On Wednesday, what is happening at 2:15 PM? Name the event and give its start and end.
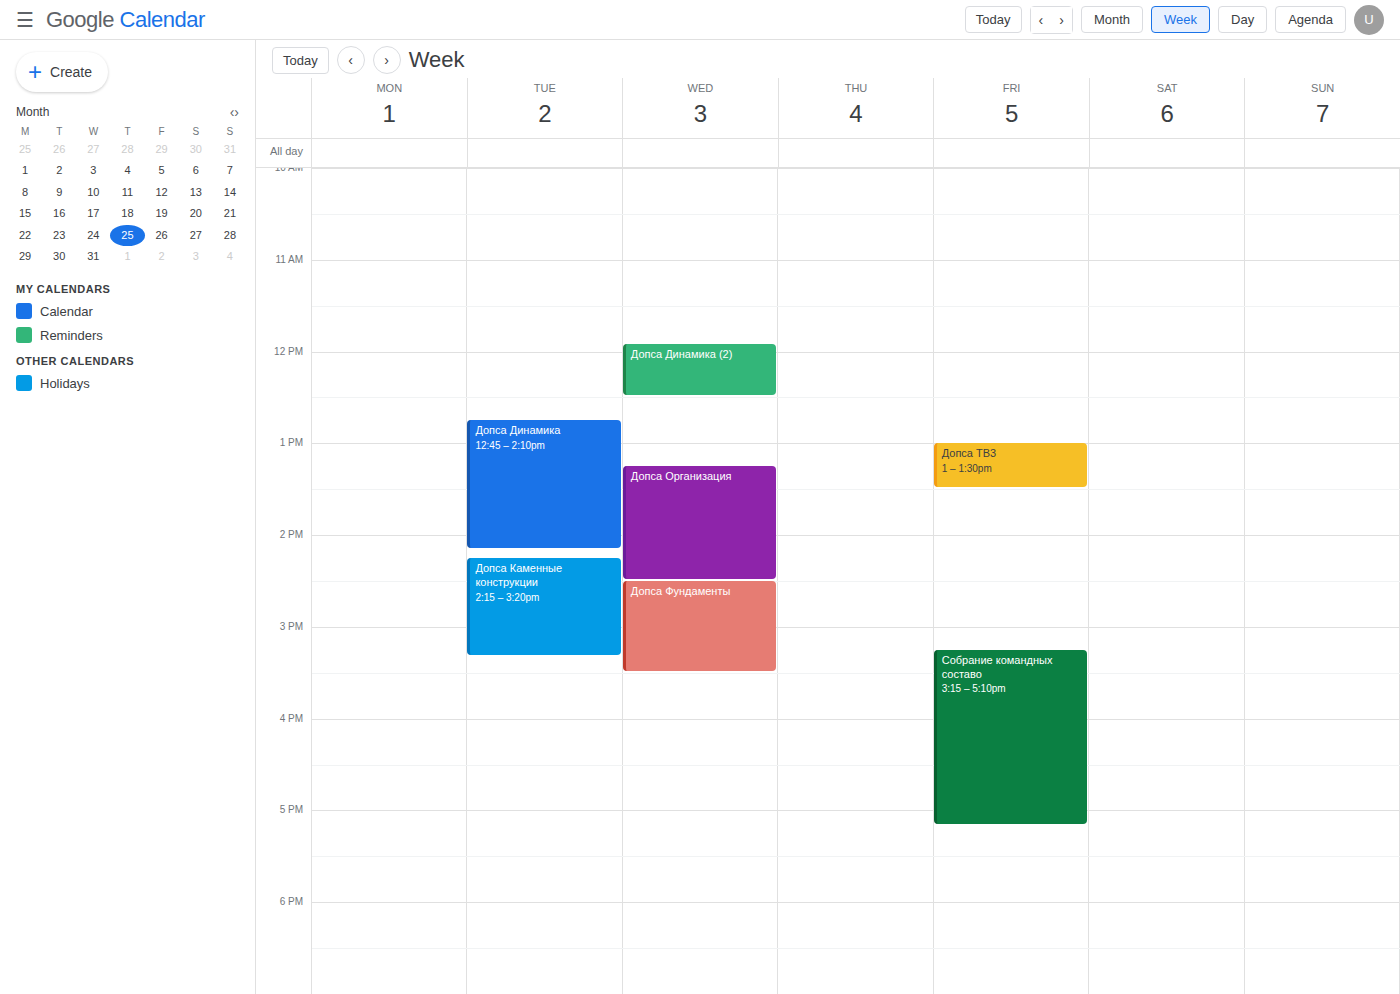
"Допса Организация", 1:15 PM to 2:30 PM